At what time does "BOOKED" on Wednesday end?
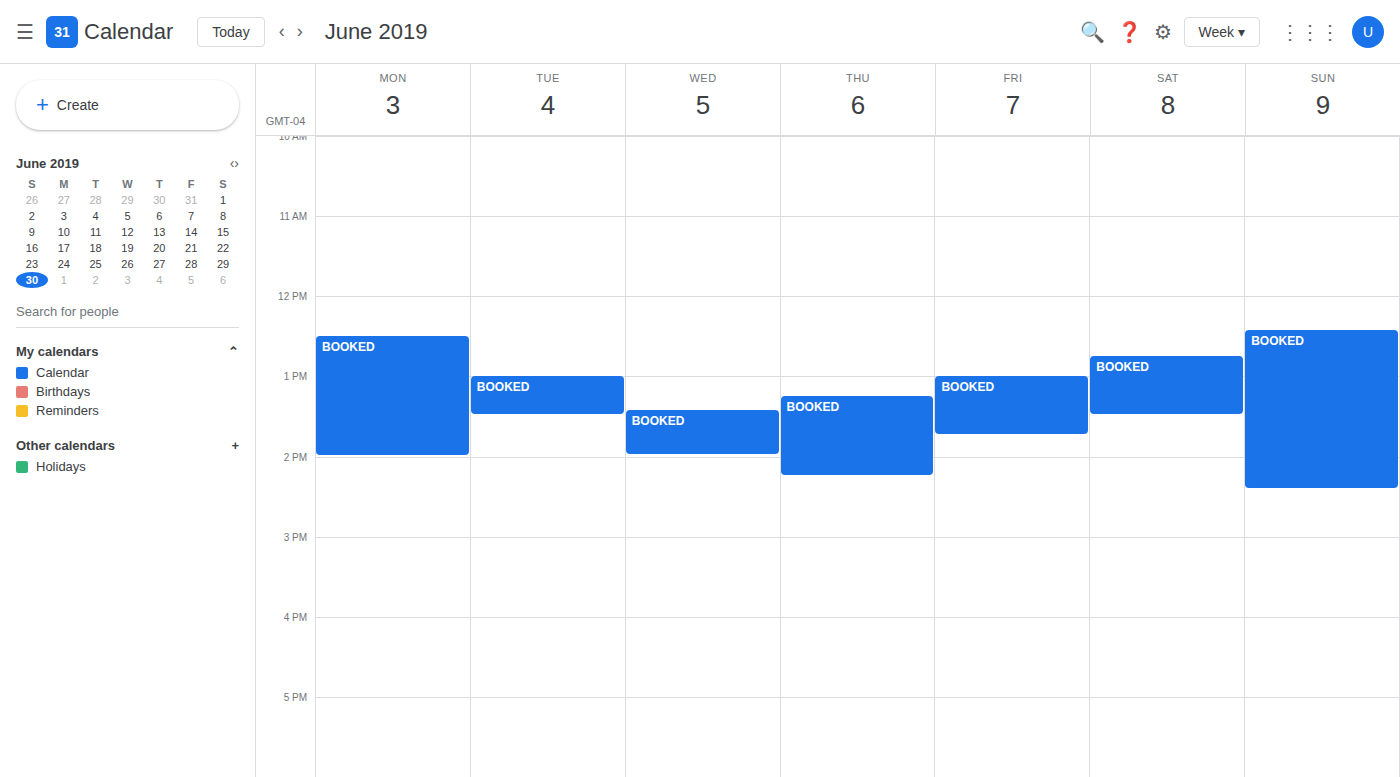
14:00